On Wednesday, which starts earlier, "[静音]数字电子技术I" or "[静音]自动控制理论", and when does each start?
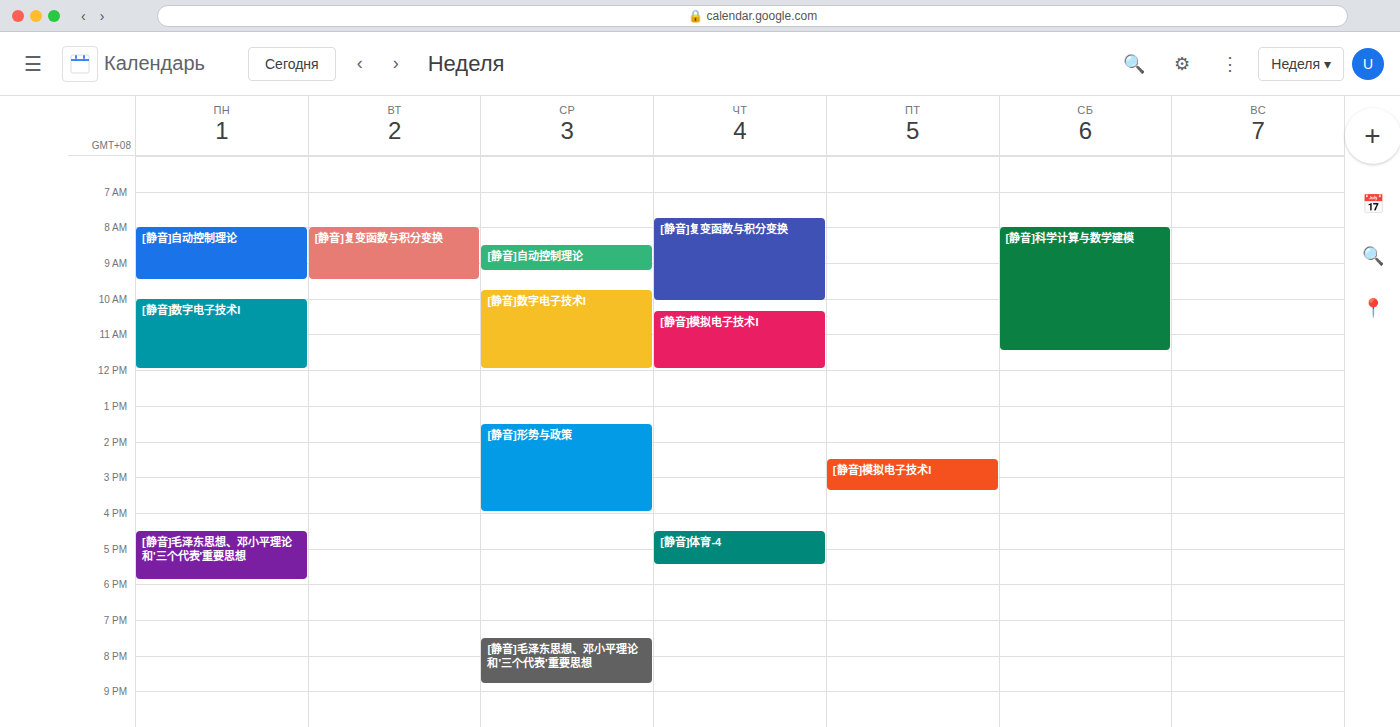
"[静音]自动控制理论" 8:30 AM; "[静音]数字电子技术I" 9:45 AM.